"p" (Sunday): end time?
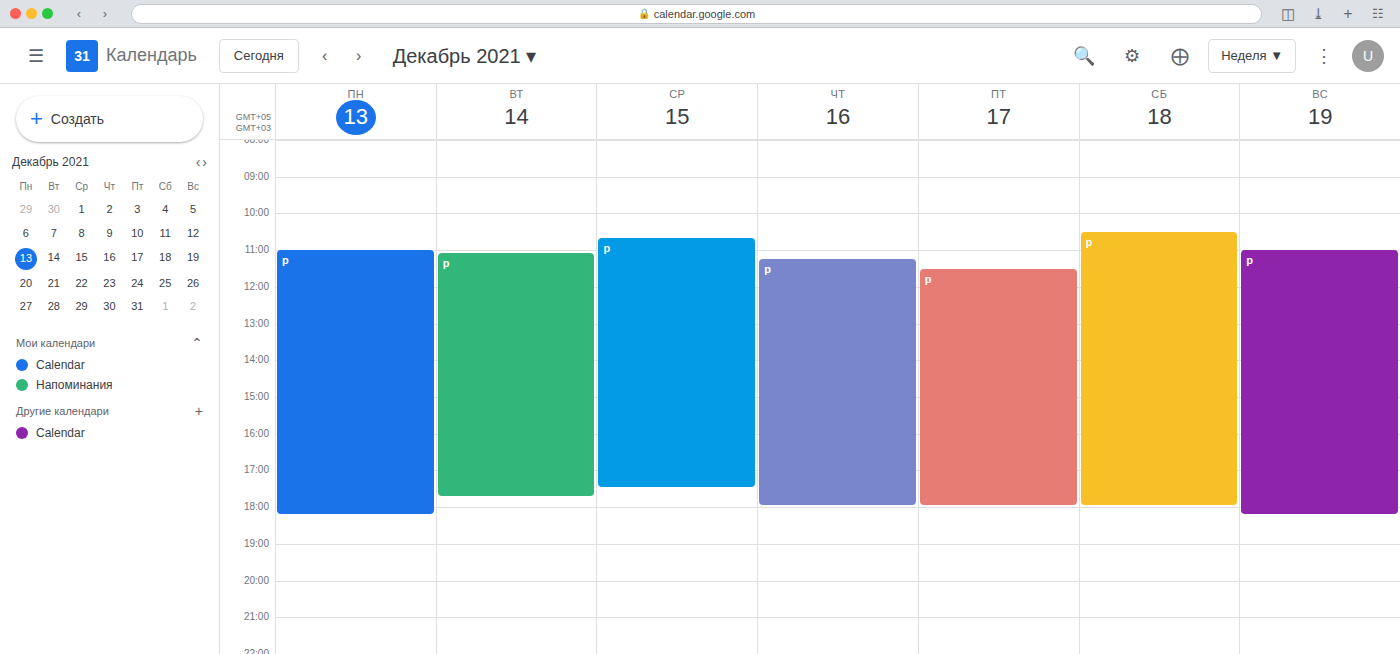
6:15 PM